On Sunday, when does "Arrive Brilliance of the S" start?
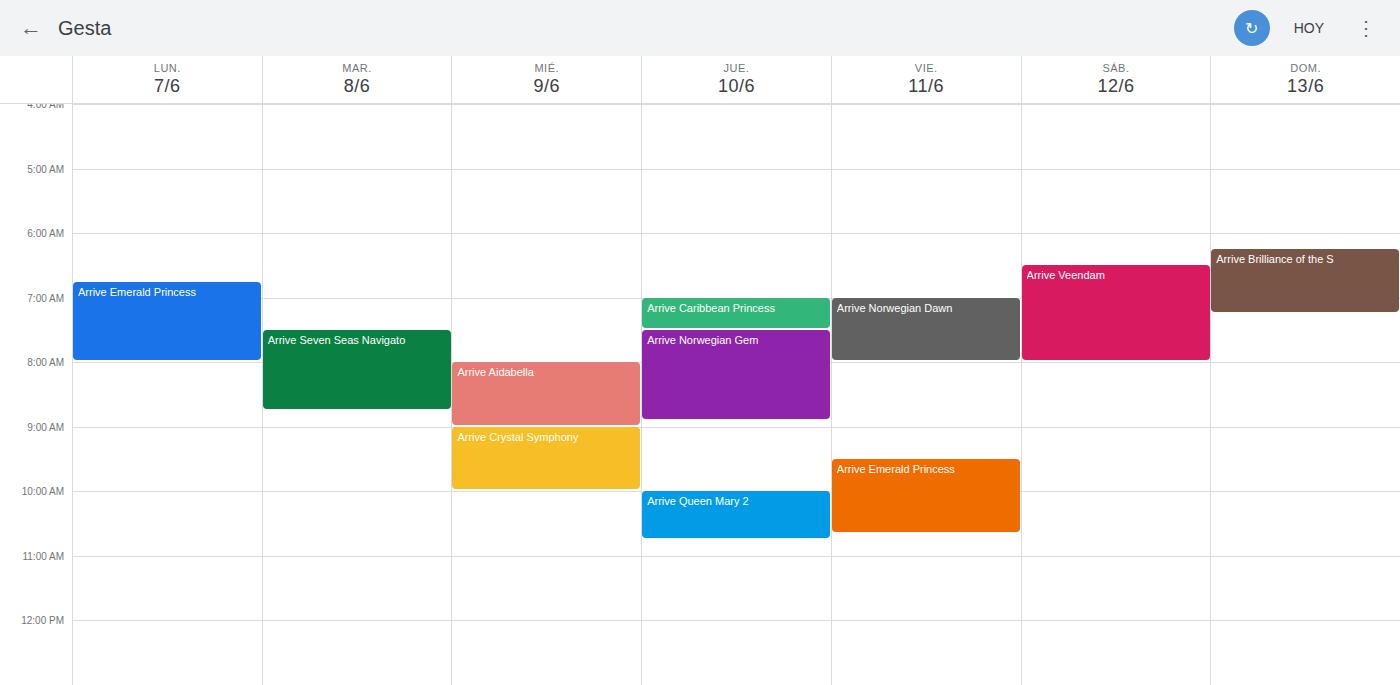
6:15 AM